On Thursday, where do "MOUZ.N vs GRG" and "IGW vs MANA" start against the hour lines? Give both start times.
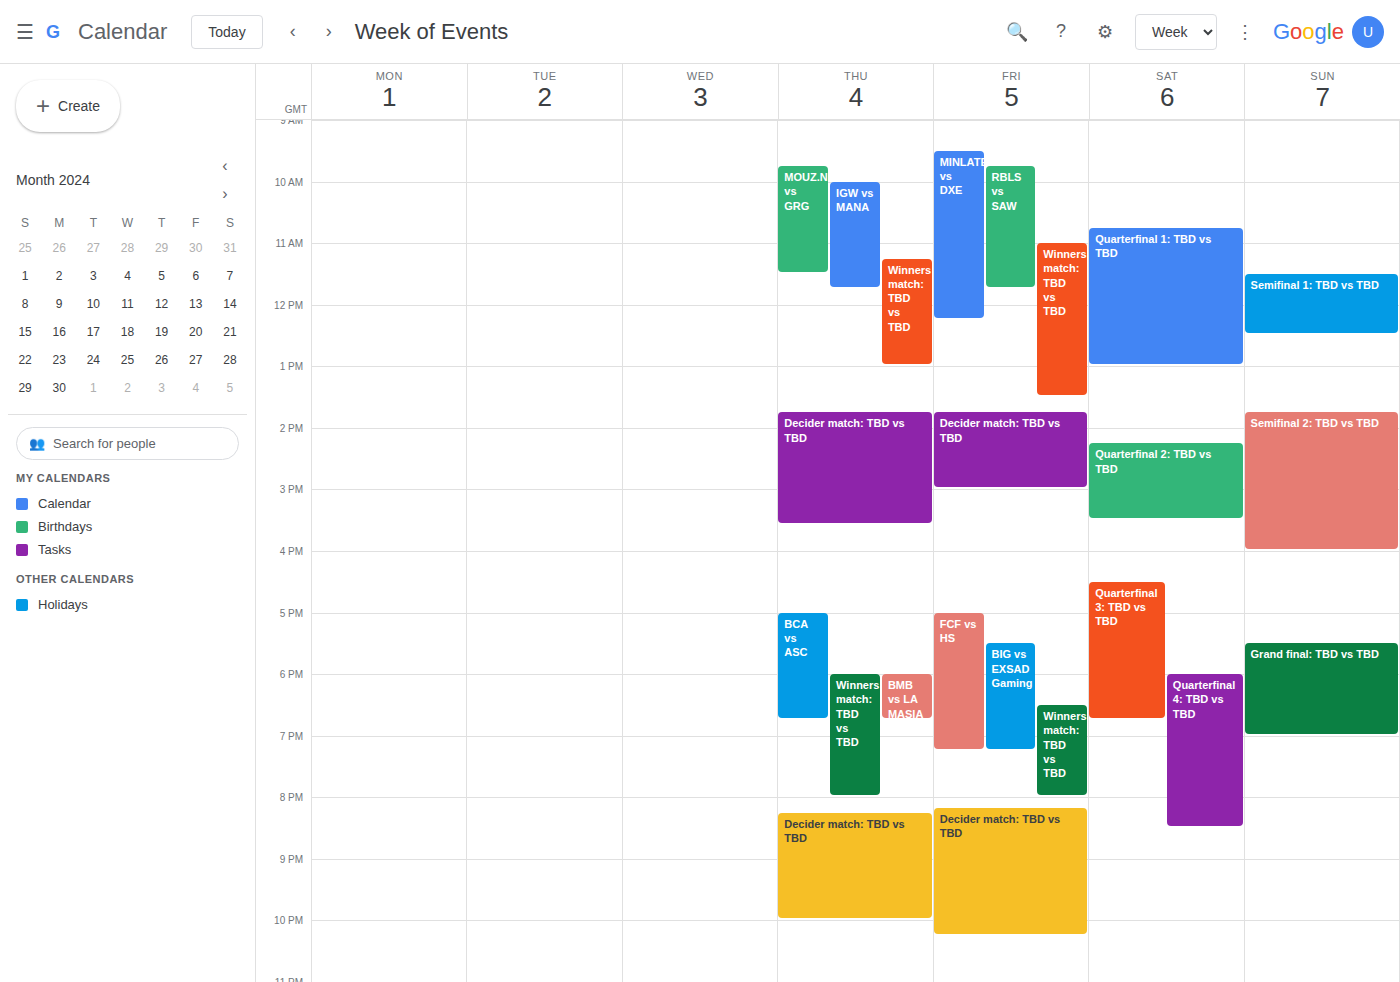
"MOUZ.N vs GRG": 9:45 AM, neither: three quarters of the way from the 9 AM line to the 10 AM line. "IGW vs MANA": 10:00 AM, exactly on the 10 AM line.